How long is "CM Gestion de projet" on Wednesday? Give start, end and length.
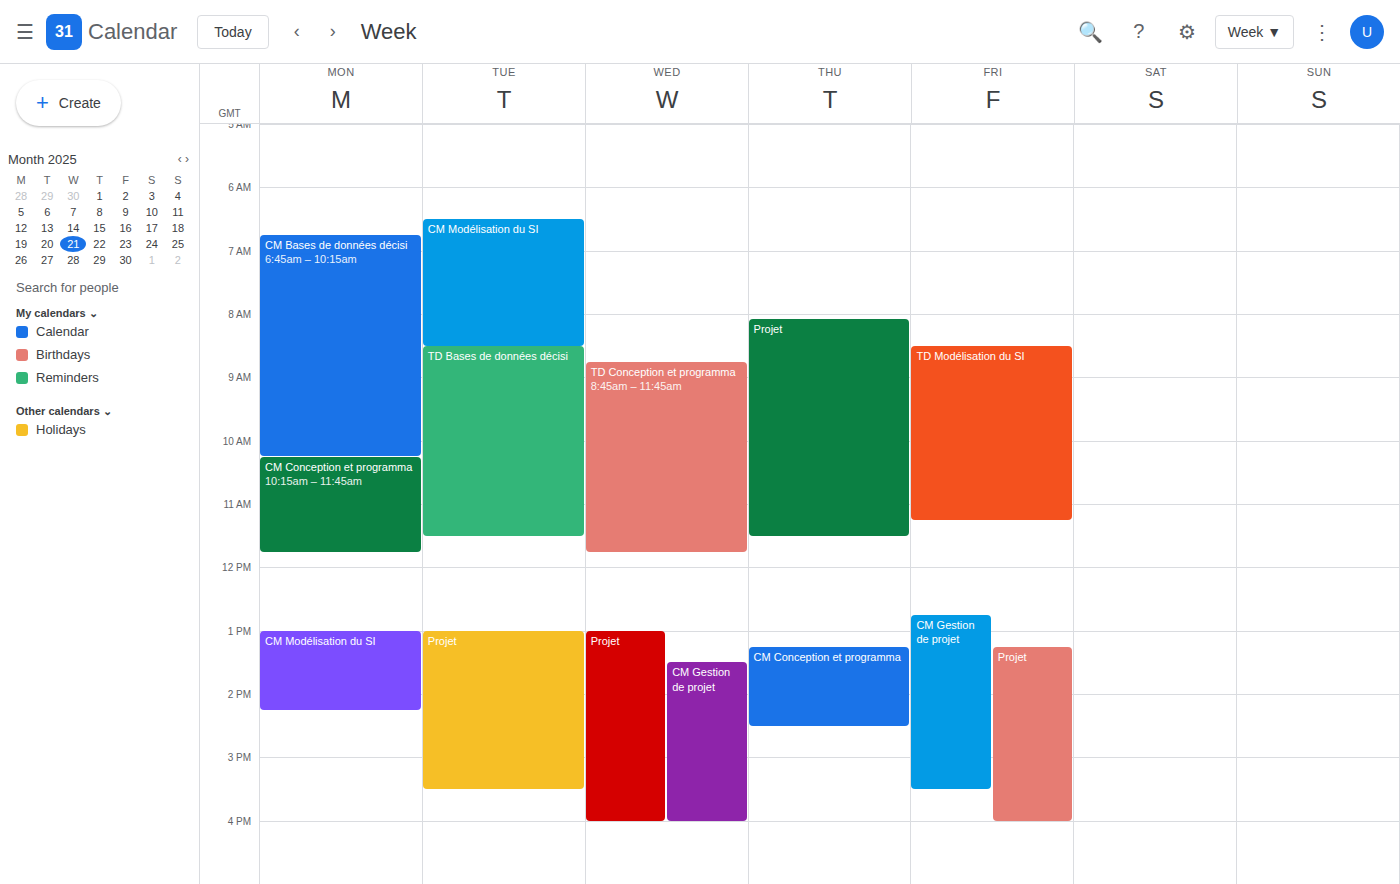
1:30 PM to 4:00 PM, 2 hours 30 minutes